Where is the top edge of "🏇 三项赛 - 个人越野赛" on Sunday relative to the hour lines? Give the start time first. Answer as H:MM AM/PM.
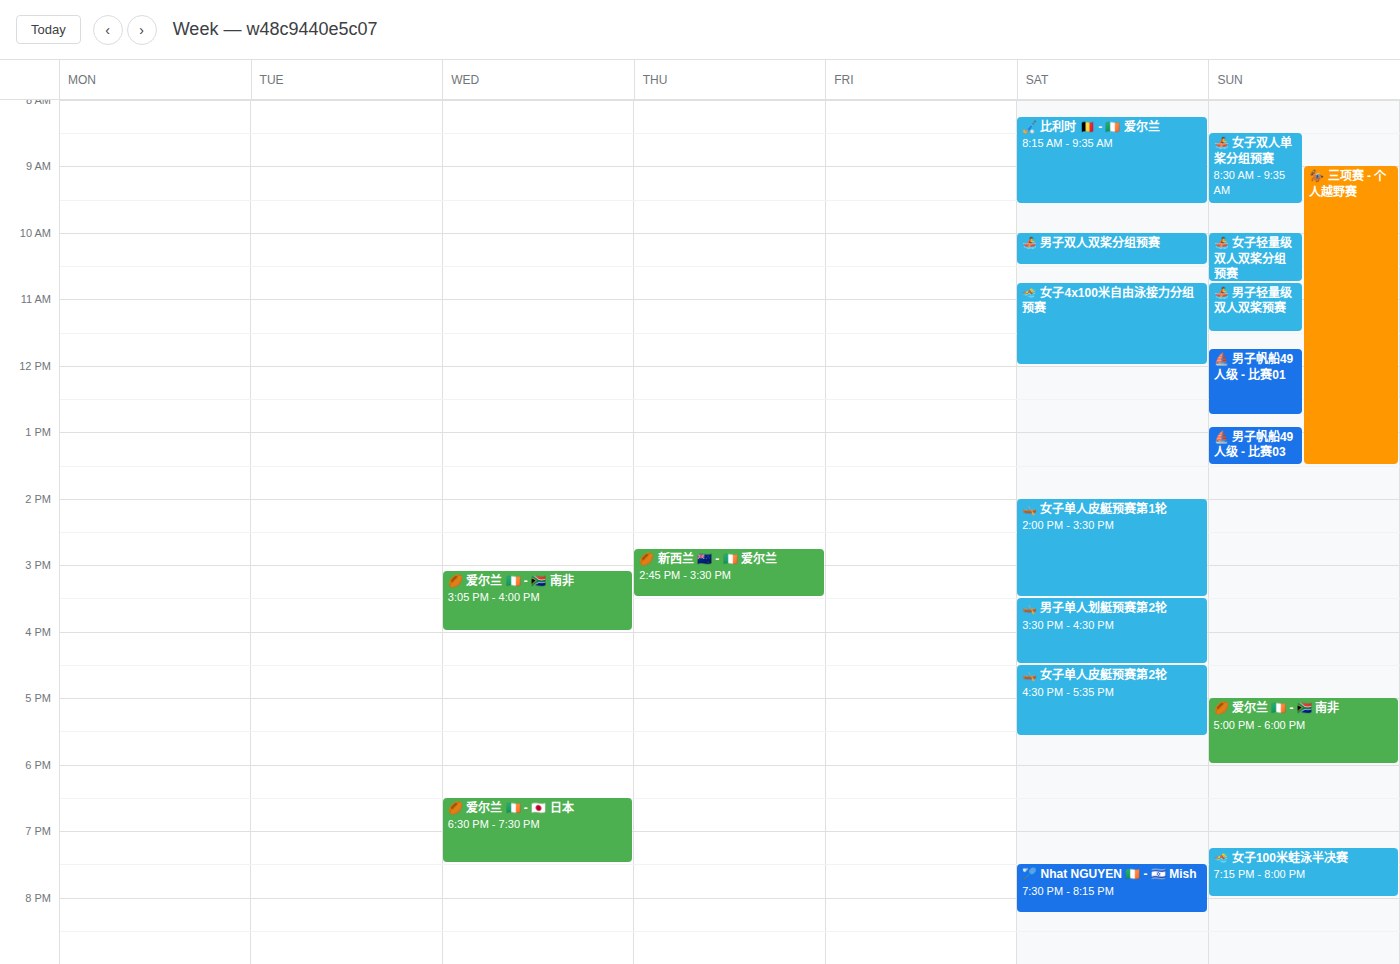
9:00 AM -- exactly on the 9 AM line.